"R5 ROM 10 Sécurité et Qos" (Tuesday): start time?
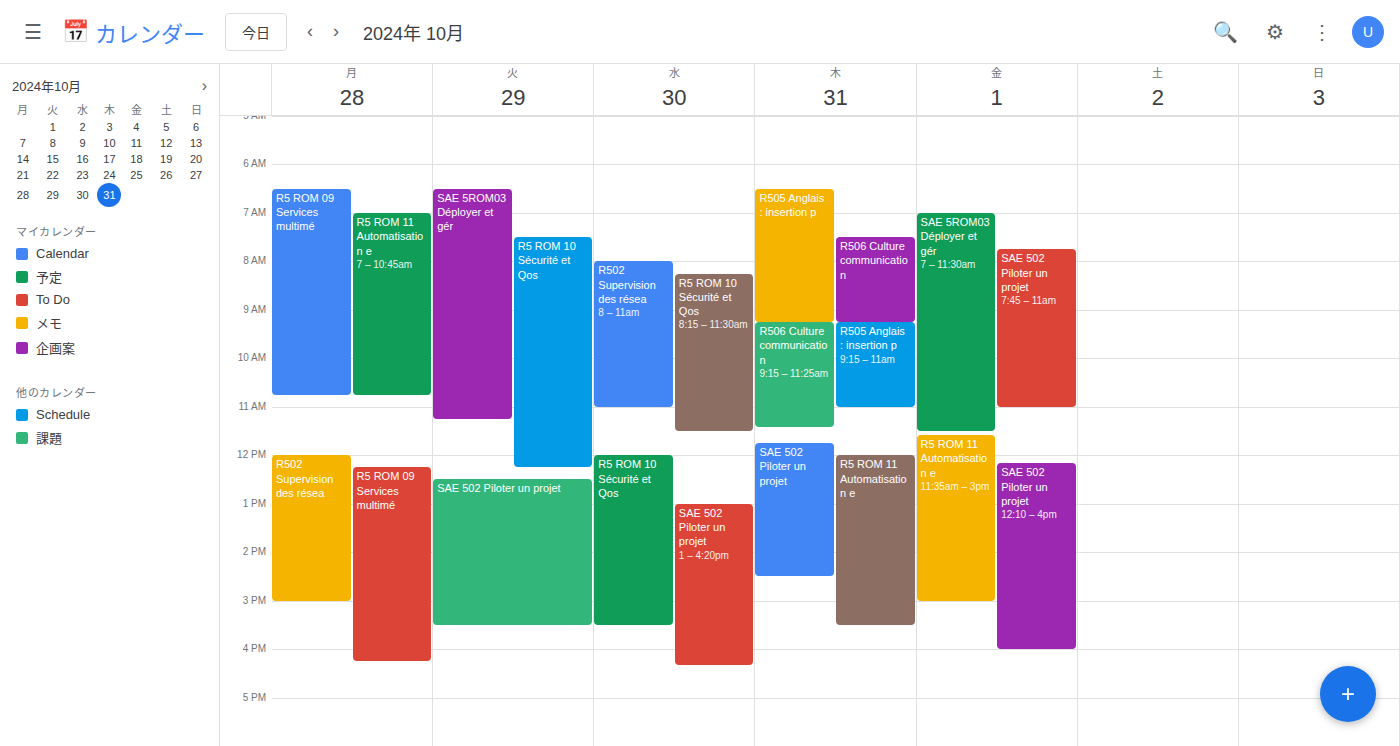
7:30 AM